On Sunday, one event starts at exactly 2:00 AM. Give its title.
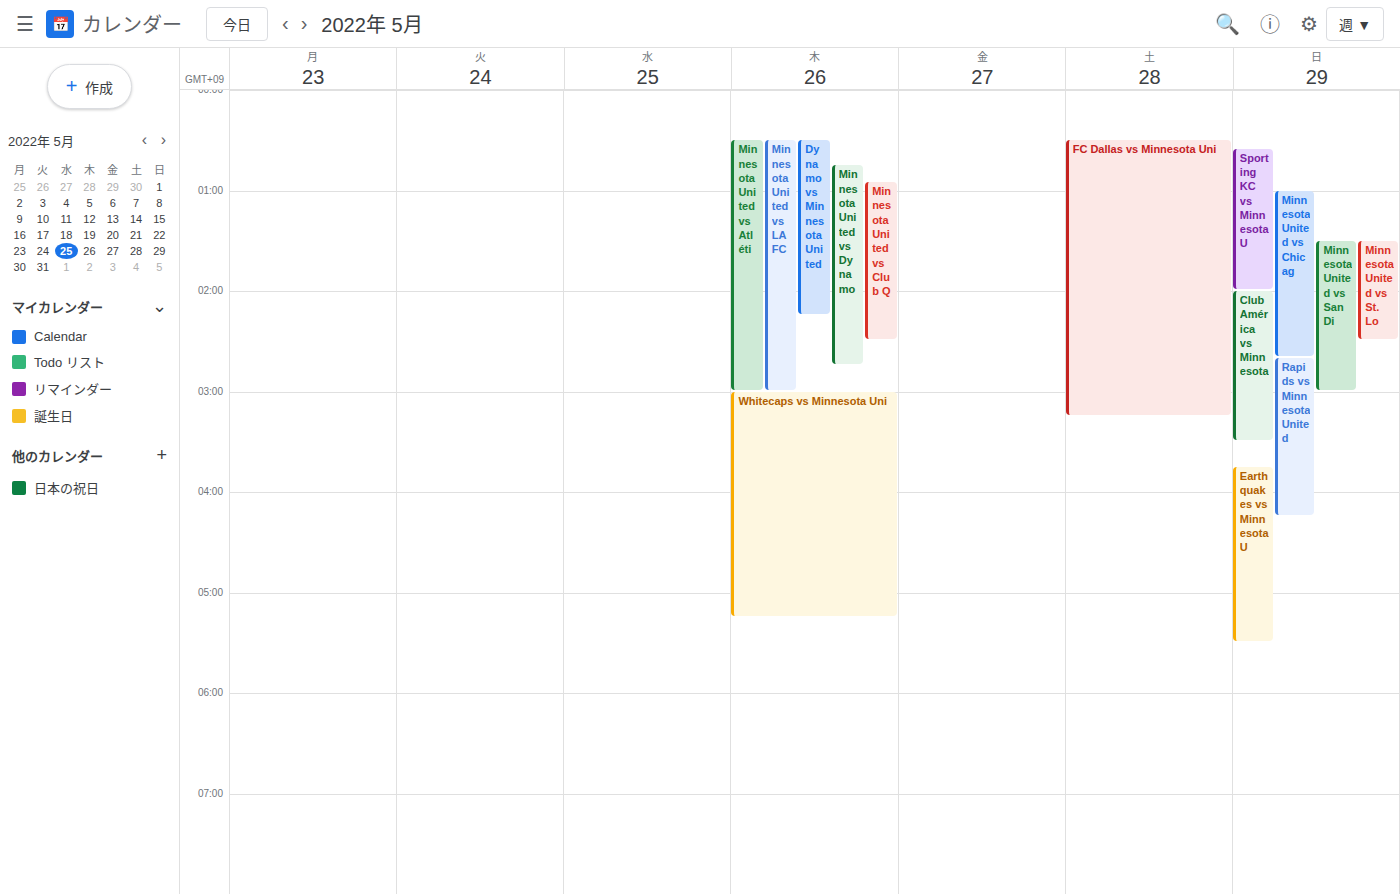
"Club América vs Minnesota"